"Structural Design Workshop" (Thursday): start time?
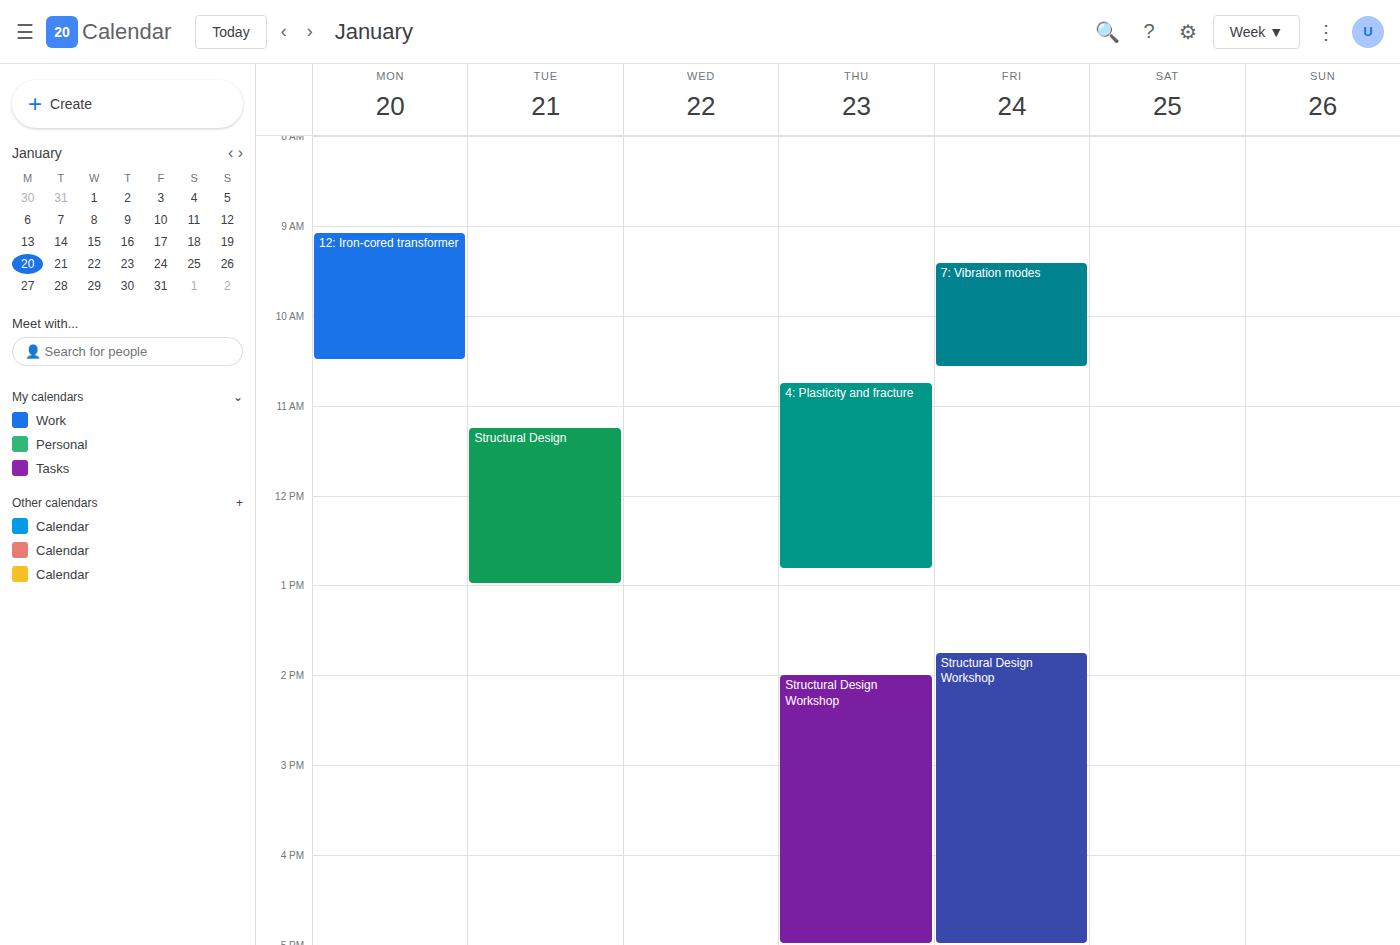
14:00